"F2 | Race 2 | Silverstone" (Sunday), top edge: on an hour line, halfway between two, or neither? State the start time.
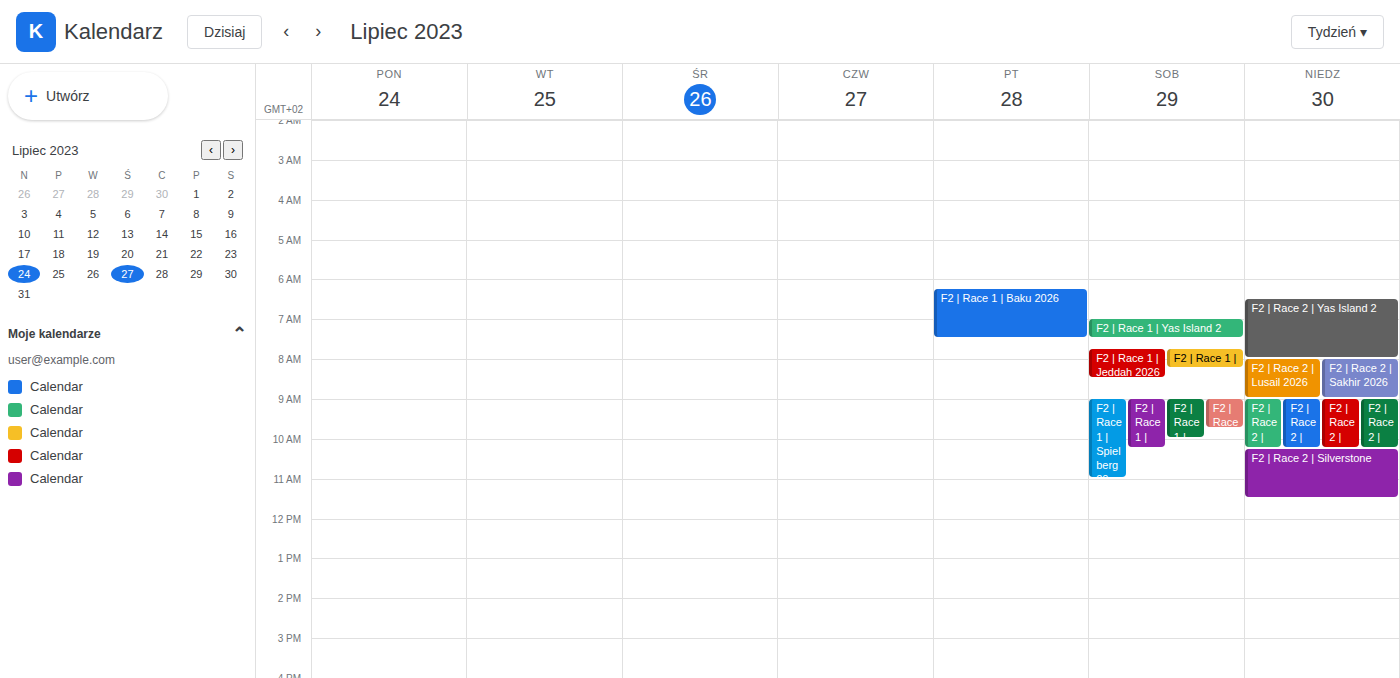
10:15 AM -- neither: a quarter of the way from the 10 AM line to the 11 AM line.